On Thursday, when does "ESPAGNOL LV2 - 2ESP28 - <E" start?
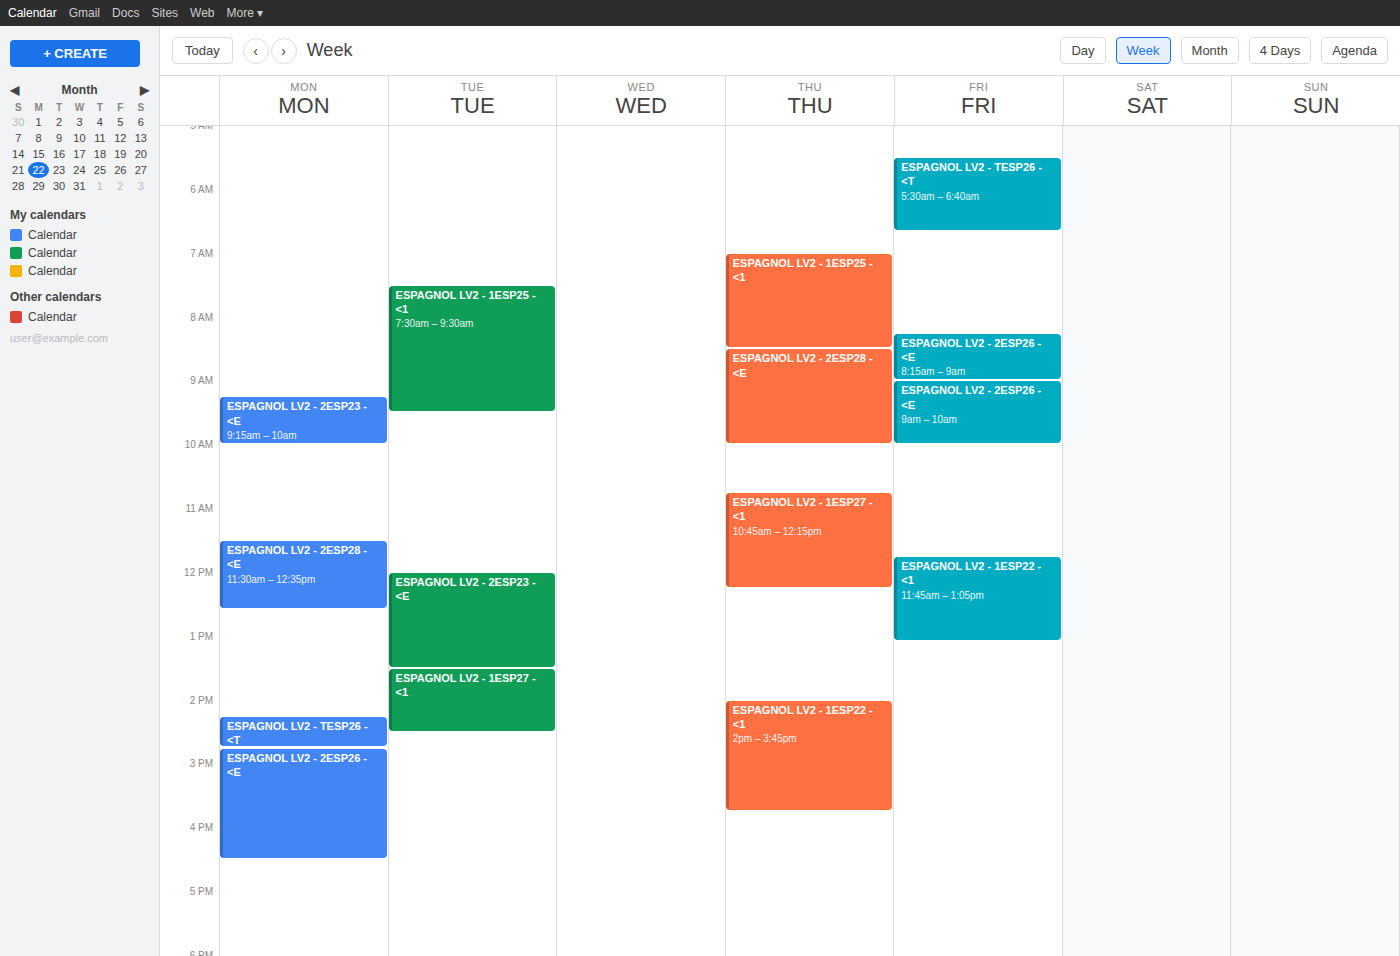
8:30 AM